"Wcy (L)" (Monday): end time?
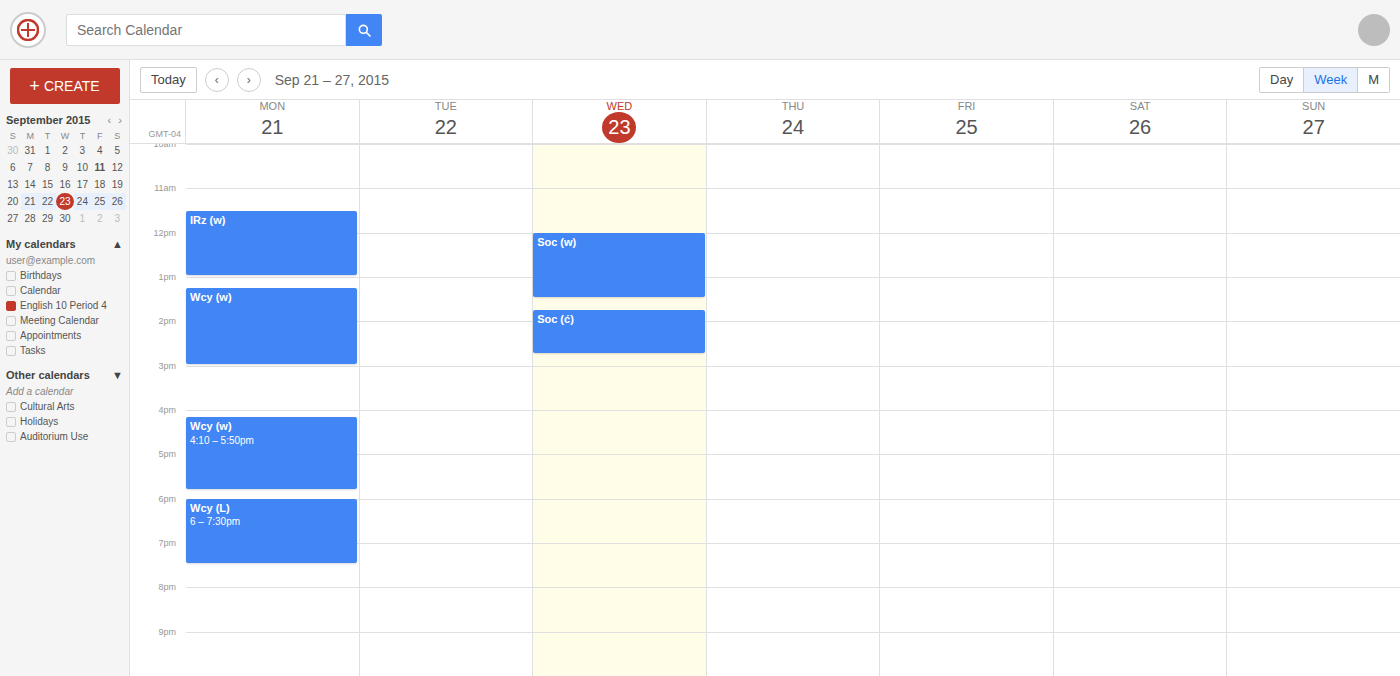
7:30 PM